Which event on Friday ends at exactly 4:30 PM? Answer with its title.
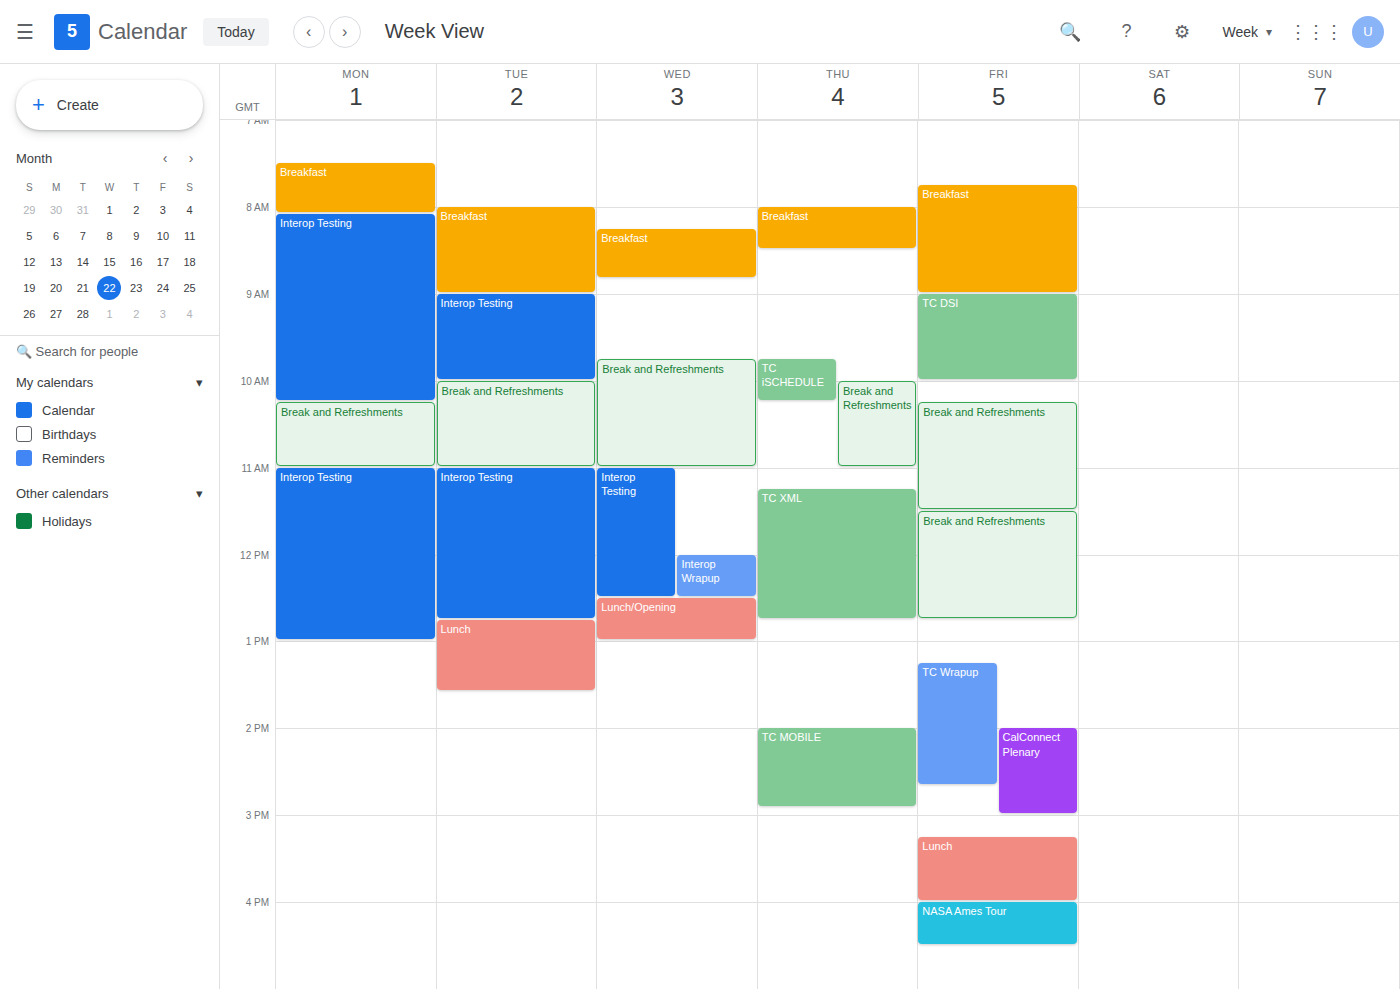
"NASA Ames Tour"